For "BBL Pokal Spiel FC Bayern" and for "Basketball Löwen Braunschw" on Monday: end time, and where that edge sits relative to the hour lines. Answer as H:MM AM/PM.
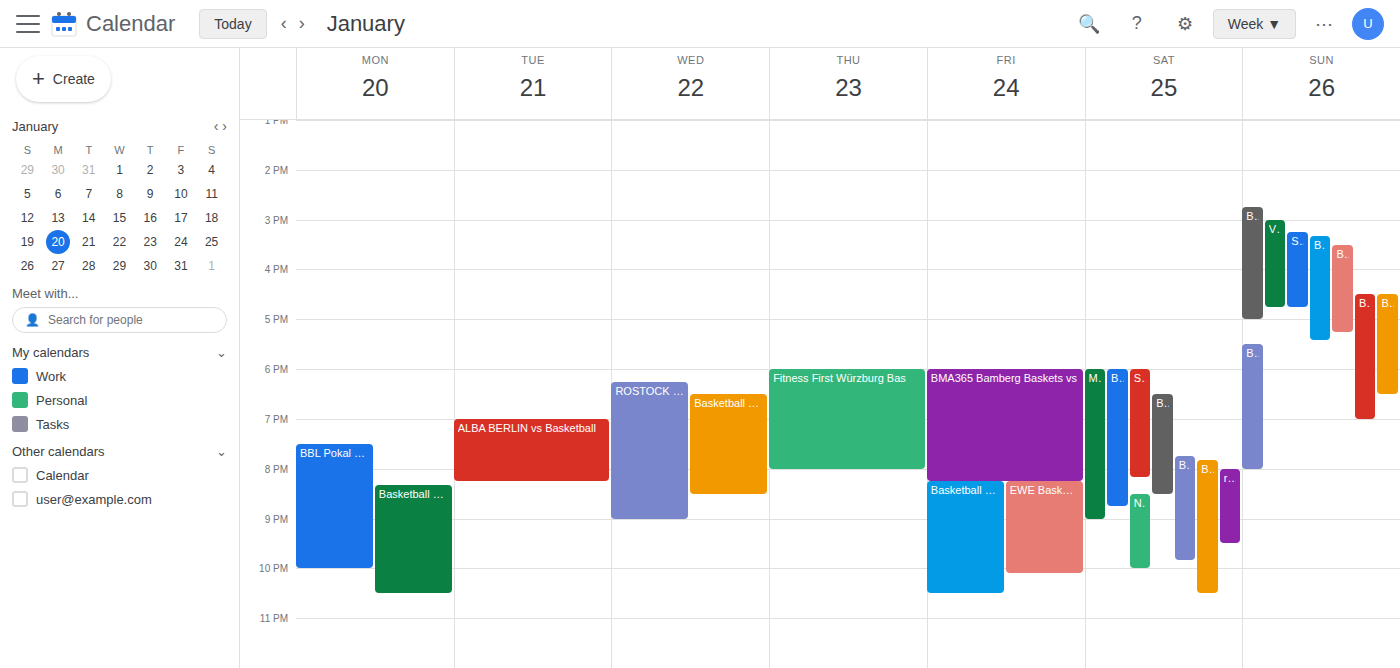
"BBL Pokal Spiel FC Bayern": 10:00 PM, exactly on the 10 PM line. "Basketball Löwen Braunschw": 10:30 PM, halfway between the 10 PM and 11 PM lines.